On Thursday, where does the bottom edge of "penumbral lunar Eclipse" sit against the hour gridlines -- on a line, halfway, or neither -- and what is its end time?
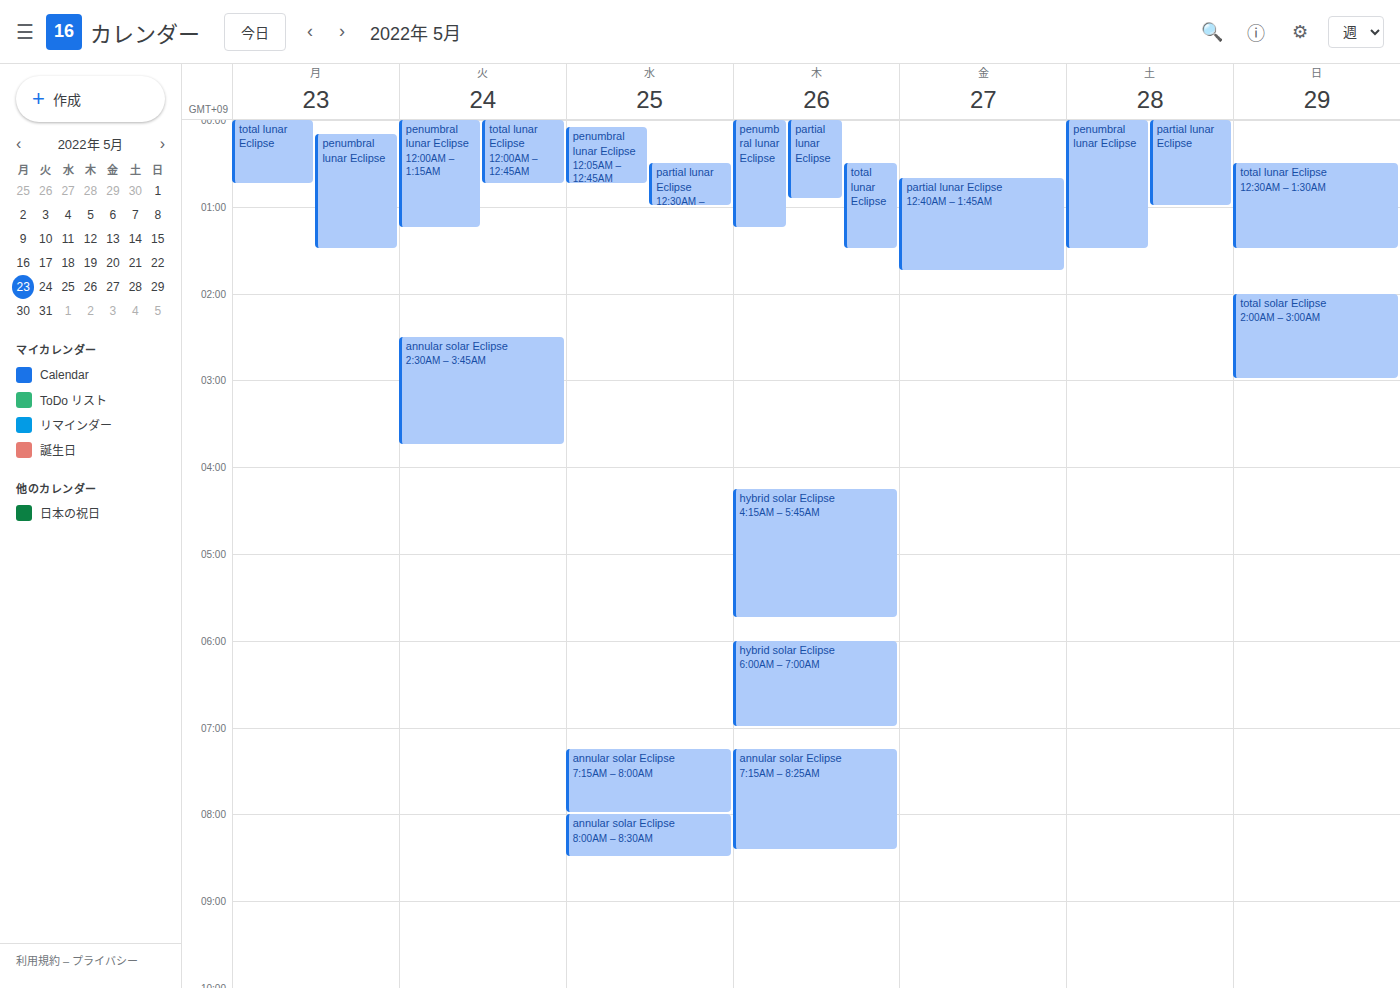
1:15 AM -- neither: a quarter of the way from the 1 AM line to the 2 AM line.